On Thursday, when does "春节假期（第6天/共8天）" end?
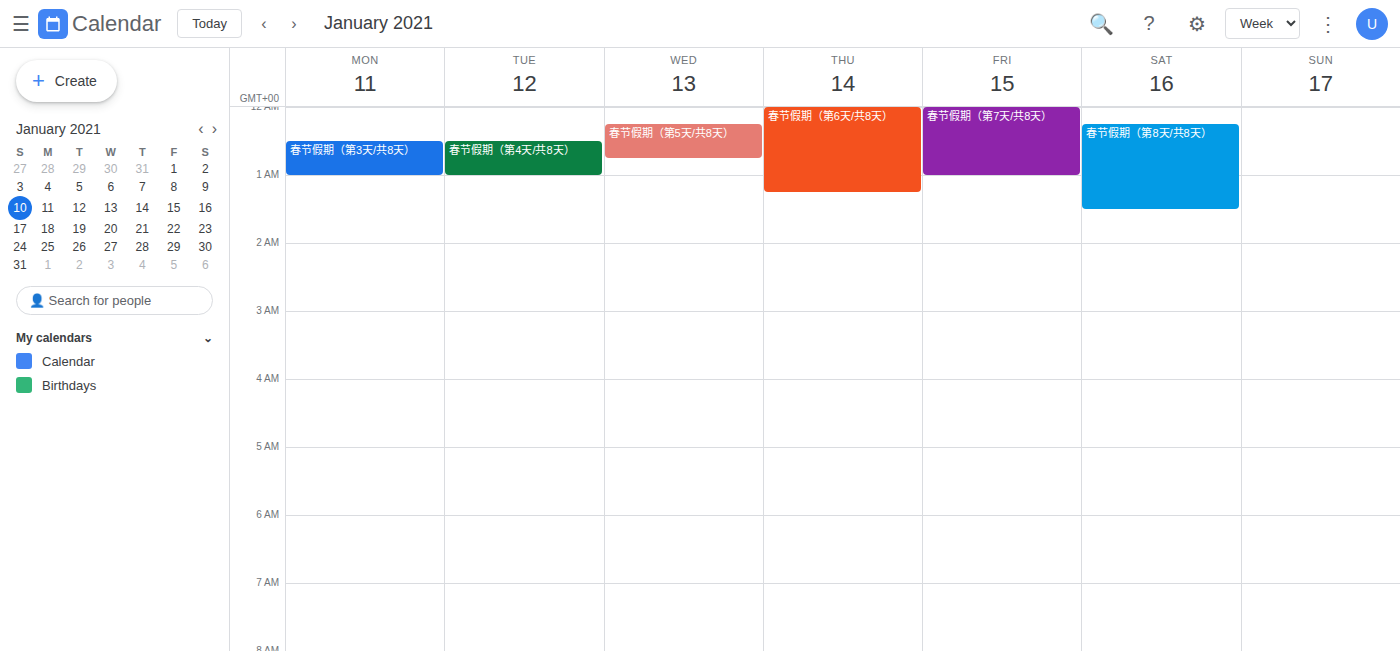
1:15 AM